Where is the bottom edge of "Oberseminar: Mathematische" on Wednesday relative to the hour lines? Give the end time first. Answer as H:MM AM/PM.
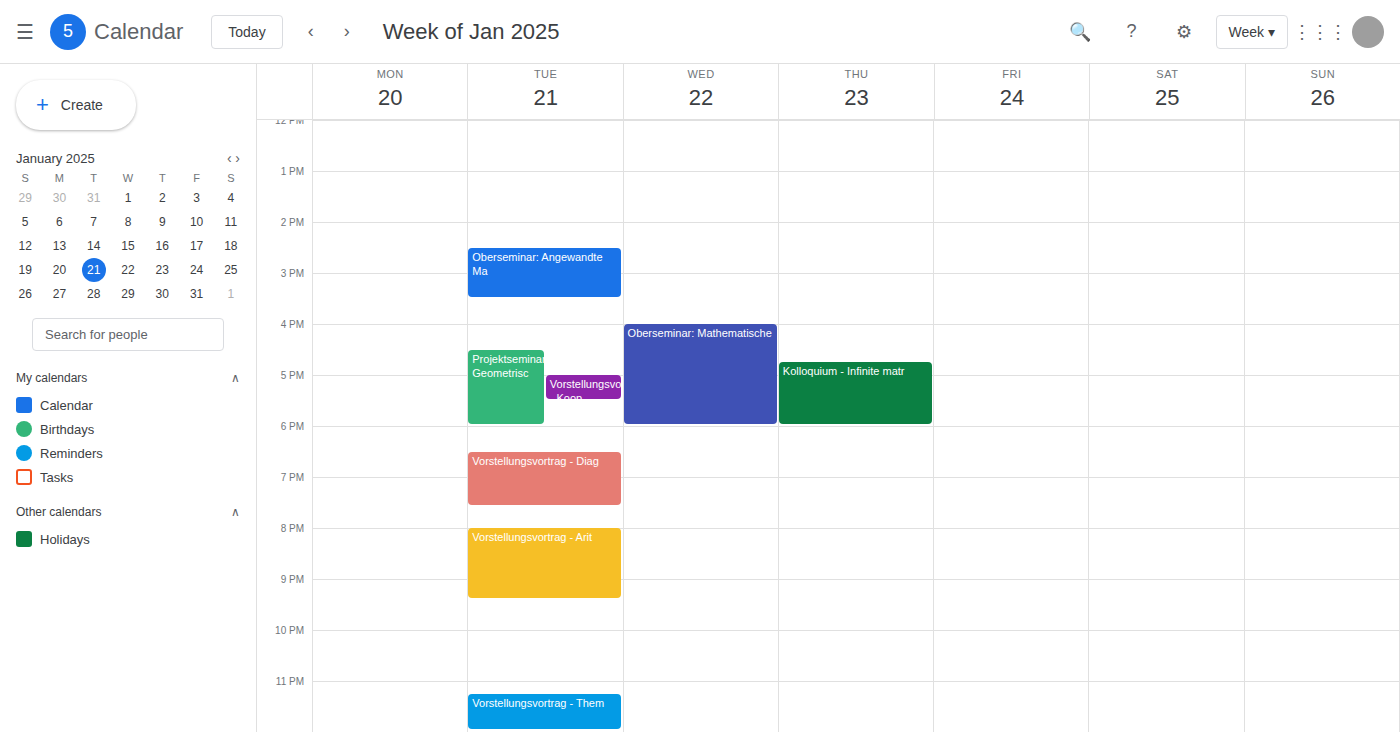
6:00 PM -- exactly on the 6 PM line.